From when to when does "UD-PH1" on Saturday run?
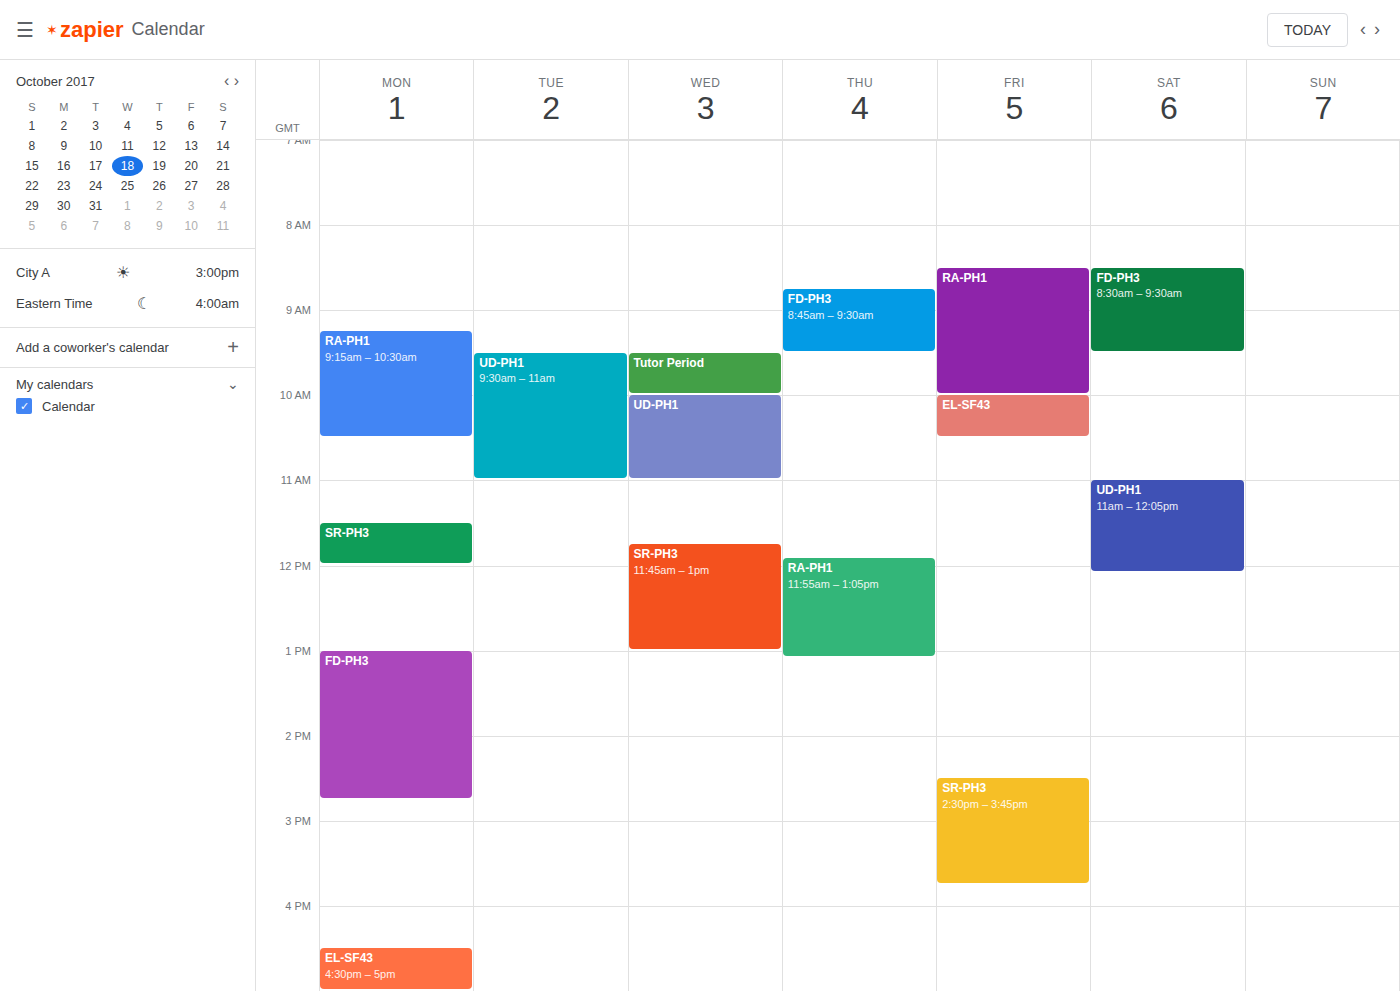
11:00 AM to 12:05 PM